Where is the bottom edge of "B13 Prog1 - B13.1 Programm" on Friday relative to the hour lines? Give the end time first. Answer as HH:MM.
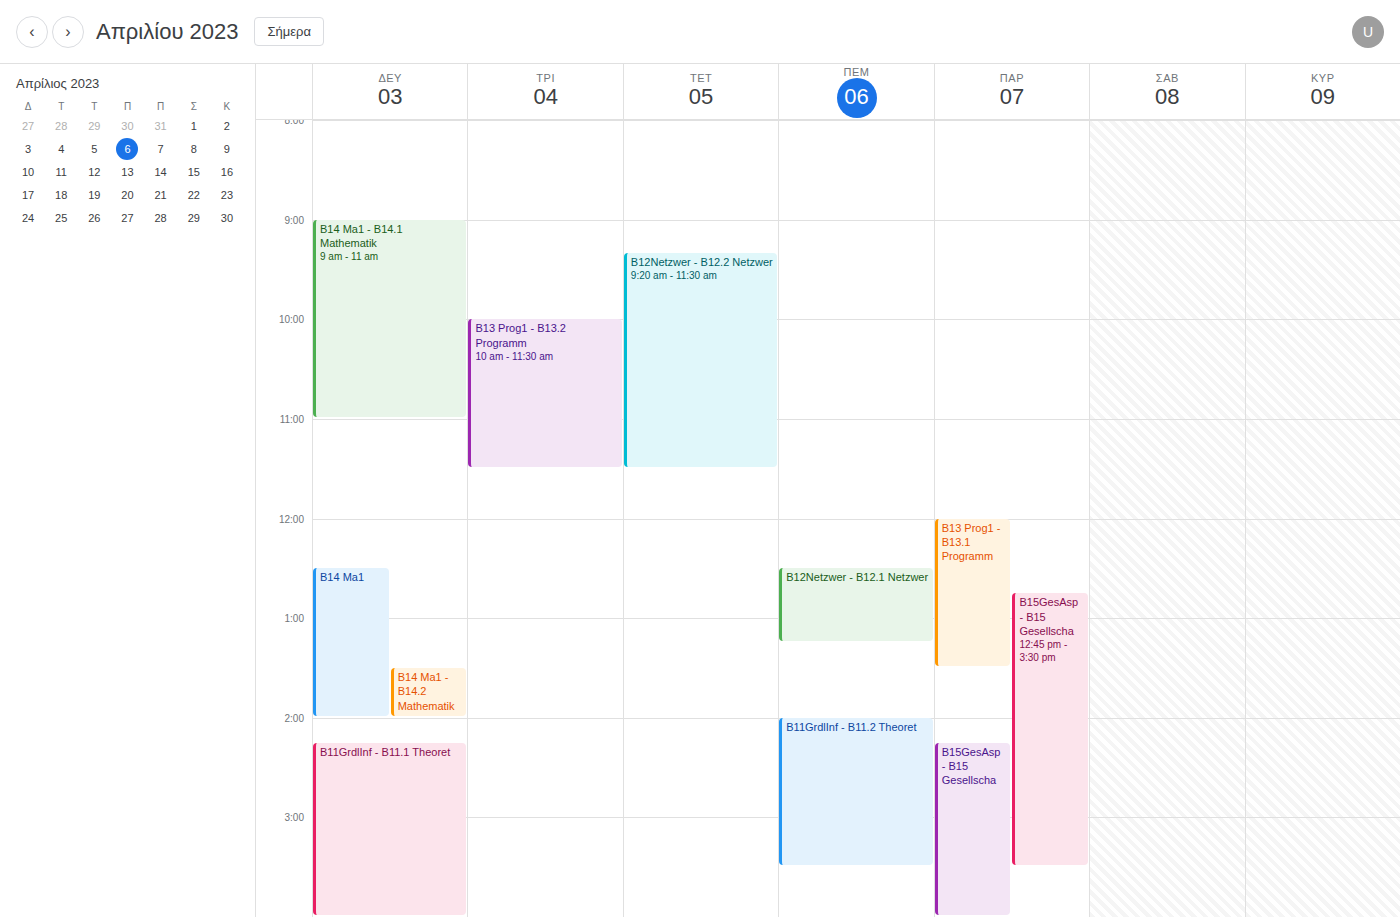
13:30 -- halfway between the 13:00 and 14:00 lines.